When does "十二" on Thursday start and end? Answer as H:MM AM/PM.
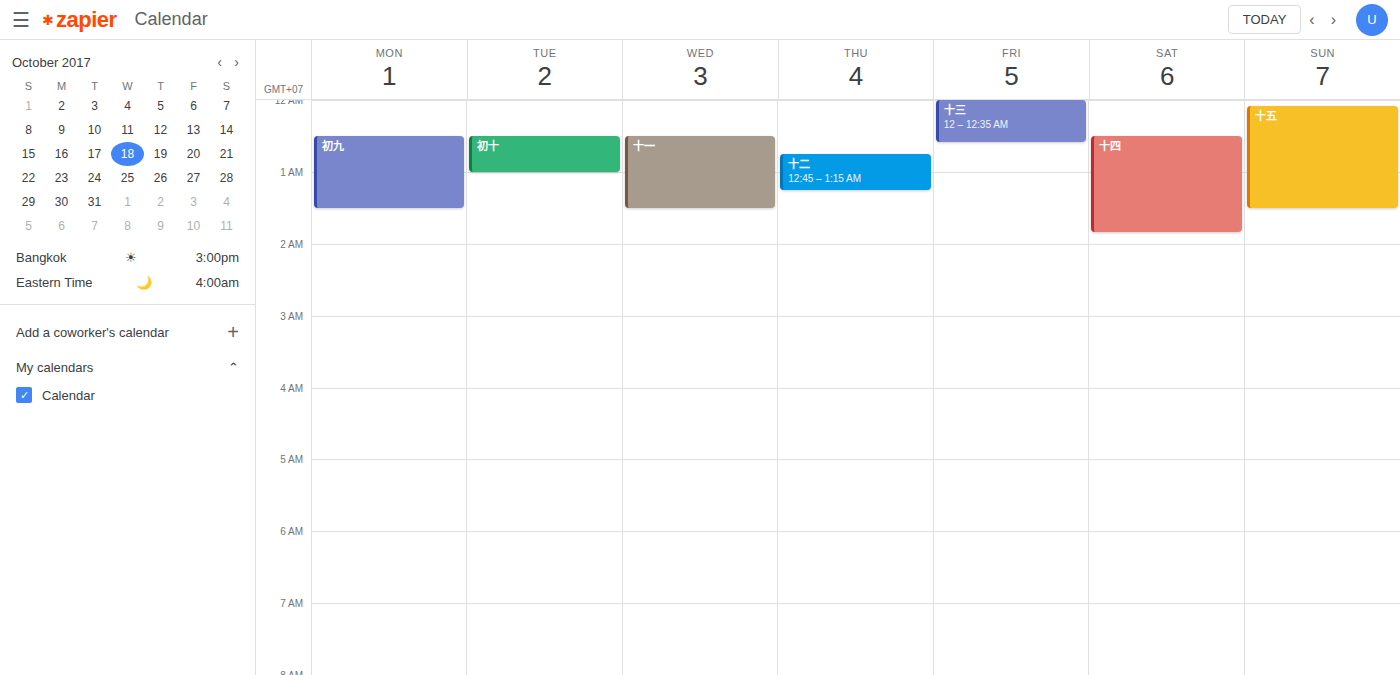
12:45 AM to 1:15 AM